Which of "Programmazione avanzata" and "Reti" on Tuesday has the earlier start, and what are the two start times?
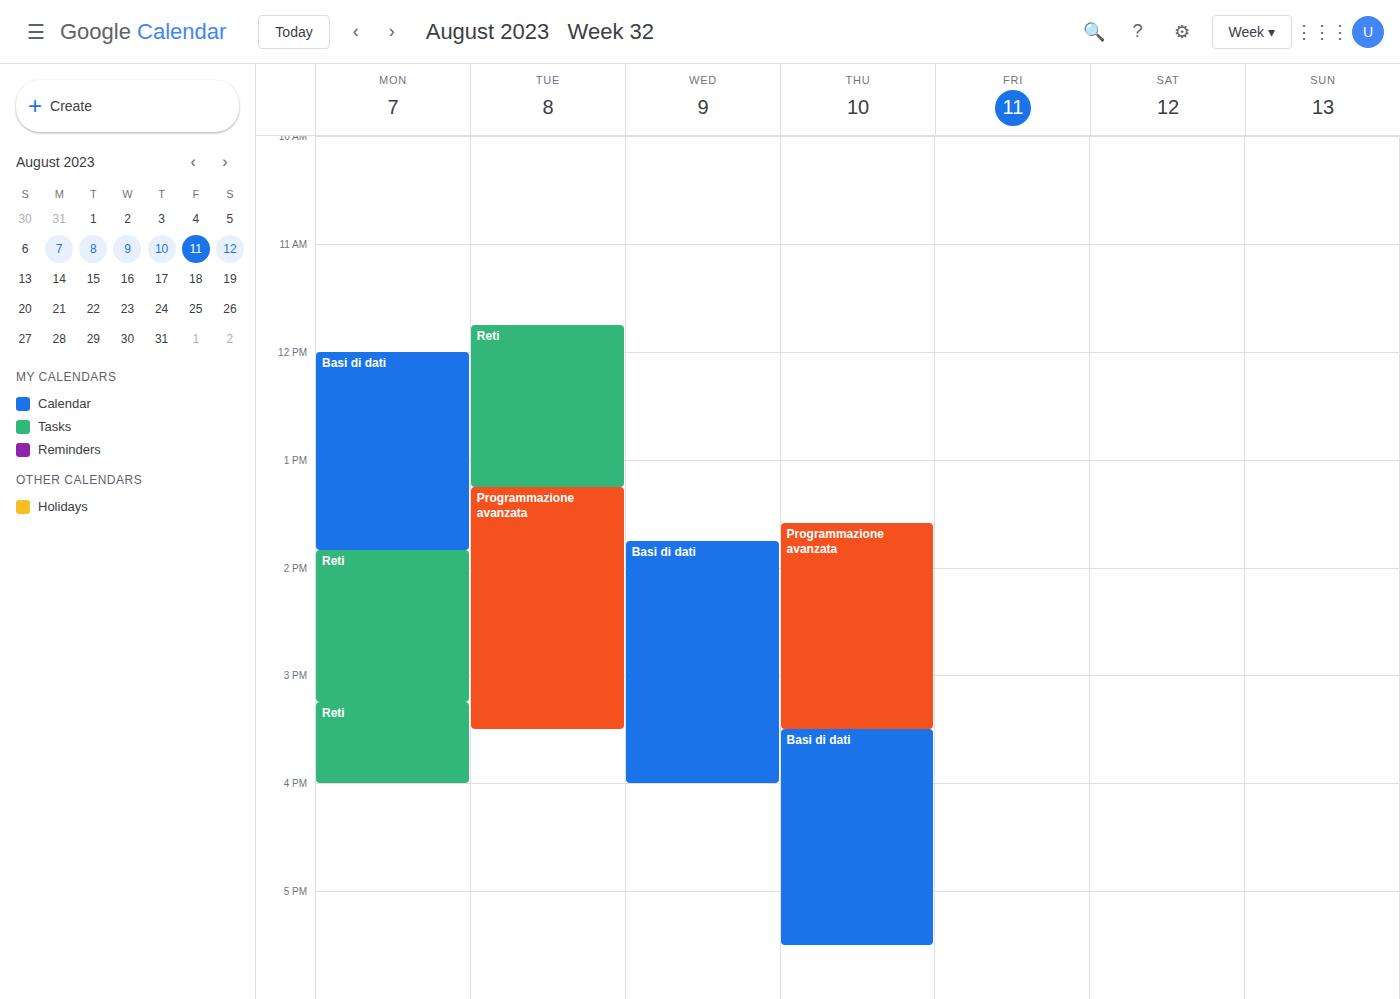
"Reti" 11:45 AM; "Programmazione avanzata" 1:15 PM.